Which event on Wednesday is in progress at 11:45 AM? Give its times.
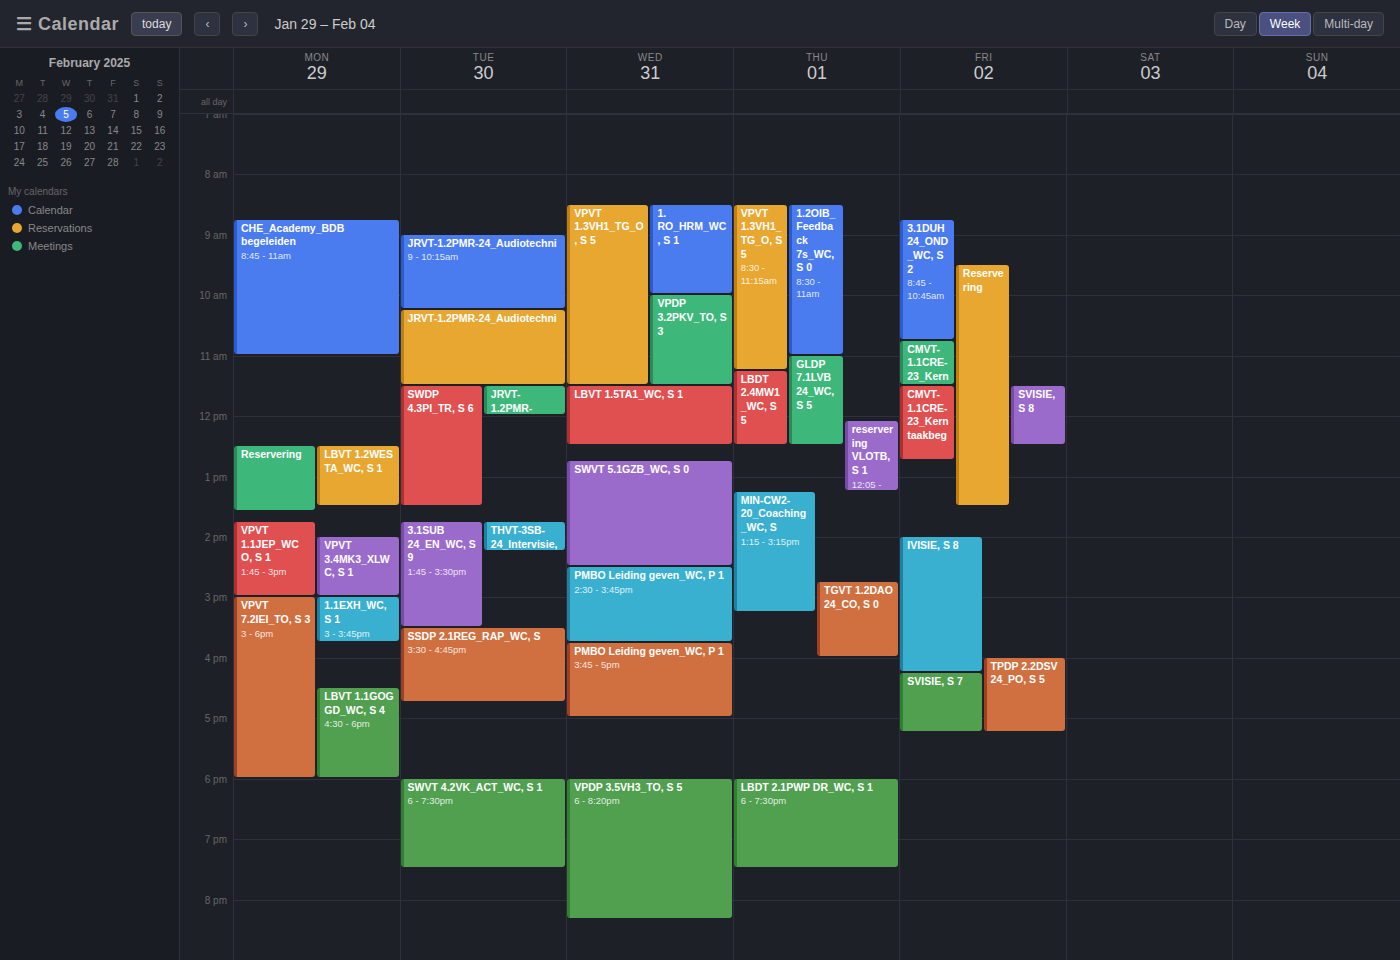
"LBVT 1.5TA1_WC, S 1", 11:30 AM to 12:30 PM